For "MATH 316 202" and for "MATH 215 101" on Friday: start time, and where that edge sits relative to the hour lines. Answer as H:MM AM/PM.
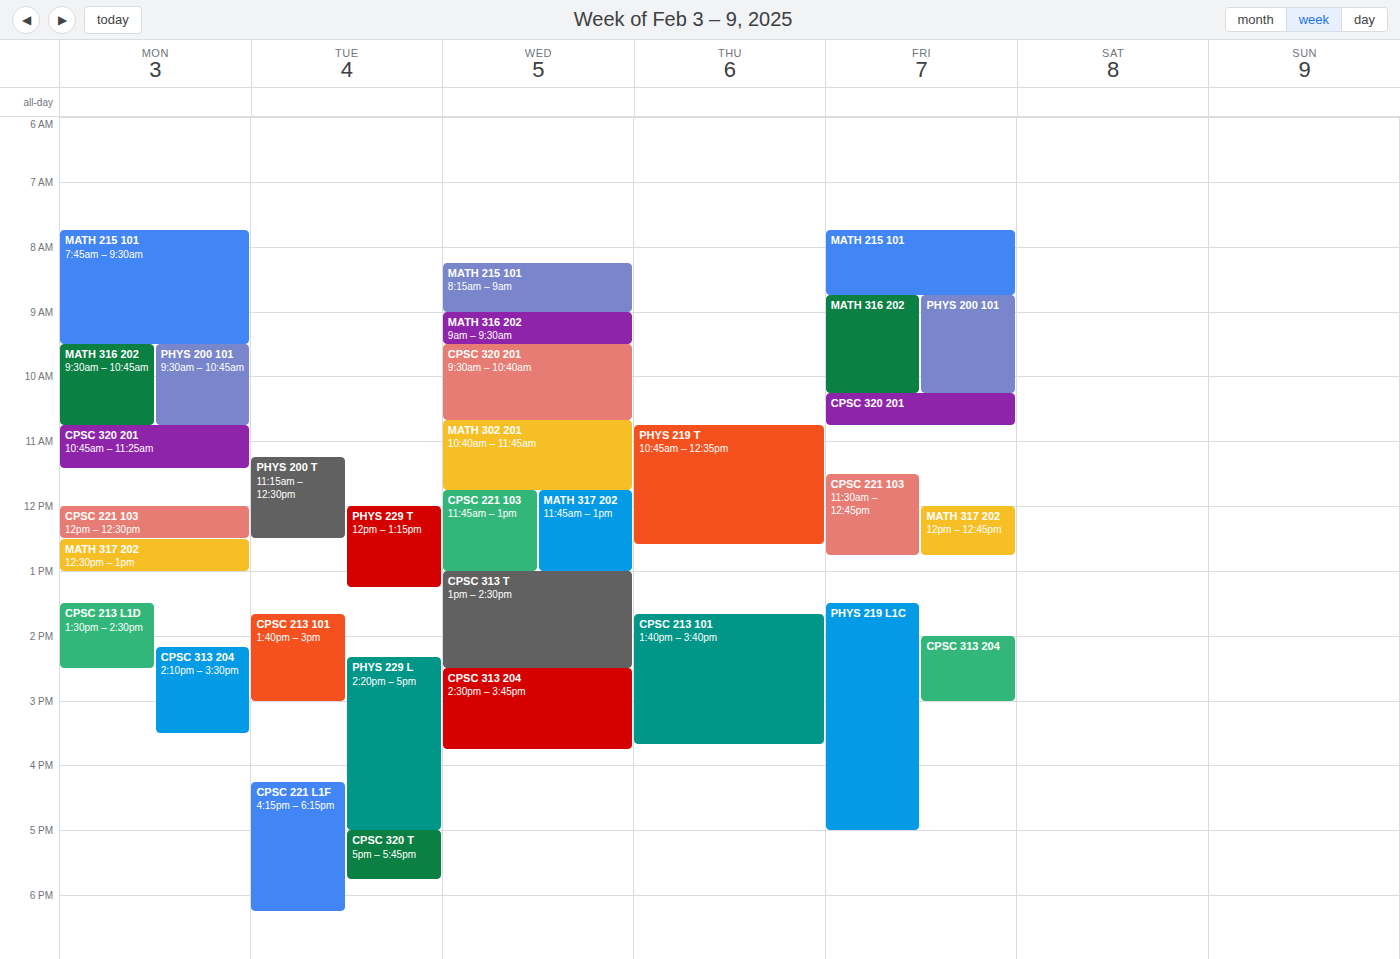
"MATH 316 202": 8:45 AM, neither: three quarters of the way from the 8 AM line to the 9 AM line. "MATH 215 101": 7:45 AM, neither: three quarters of the way from the 7 AM line to the 8 AM line.